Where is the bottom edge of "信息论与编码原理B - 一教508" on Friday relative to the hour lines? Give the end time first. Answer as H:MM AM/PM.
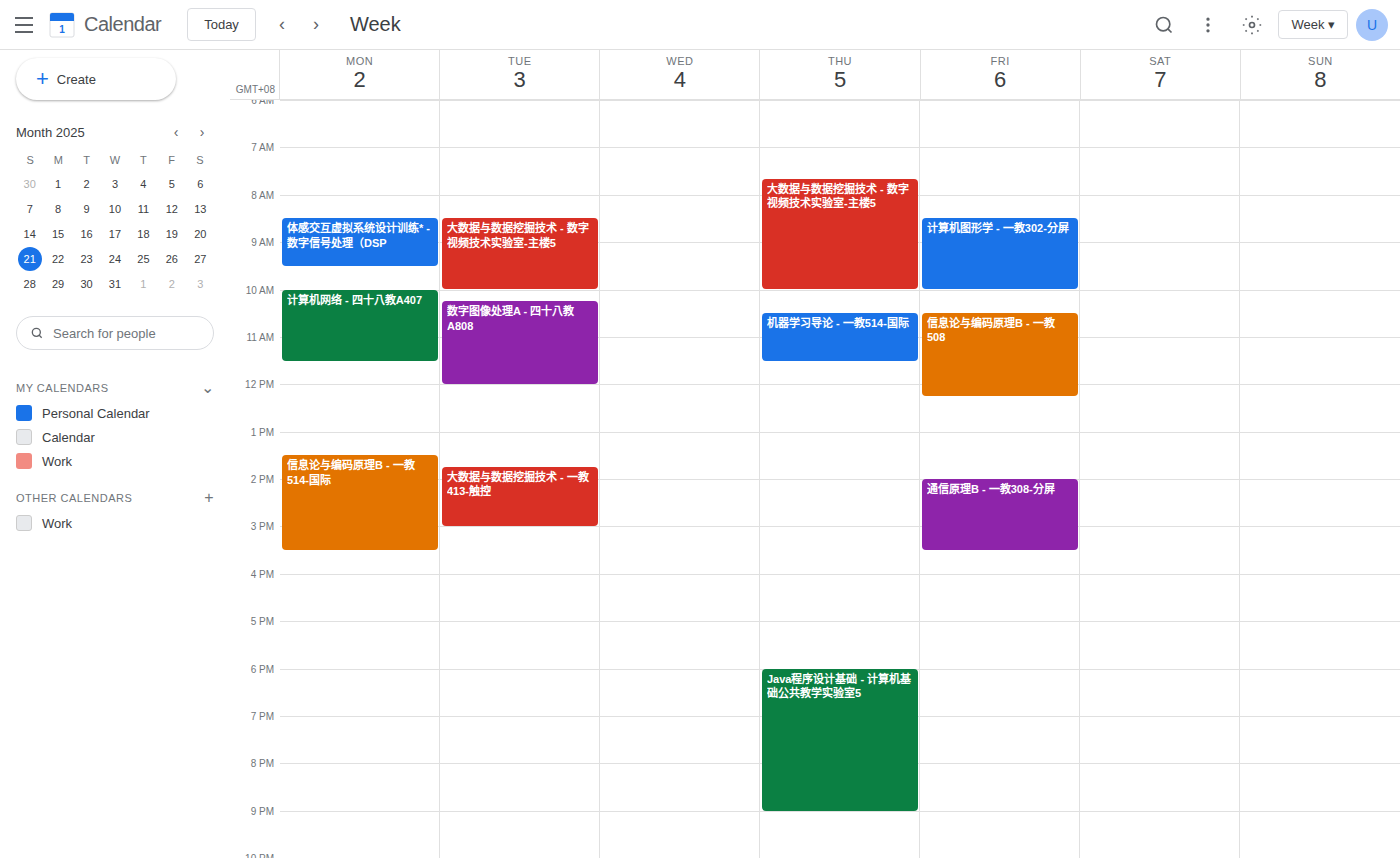
12:15 PM -- neither: a quarter of the way from the 12 PM line to the 1 PM line.